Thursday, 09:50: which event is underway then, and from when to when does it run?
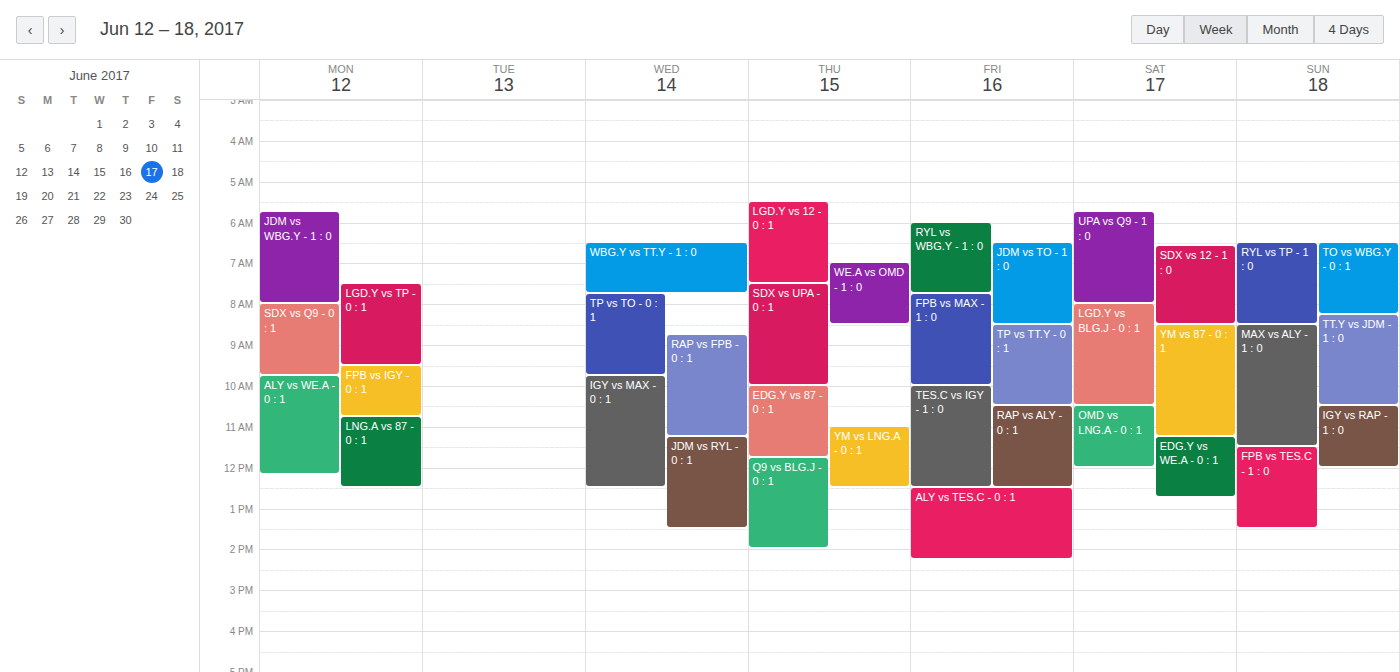
"SDX vs UPA - 0 : 1", 07:30 to 10:00